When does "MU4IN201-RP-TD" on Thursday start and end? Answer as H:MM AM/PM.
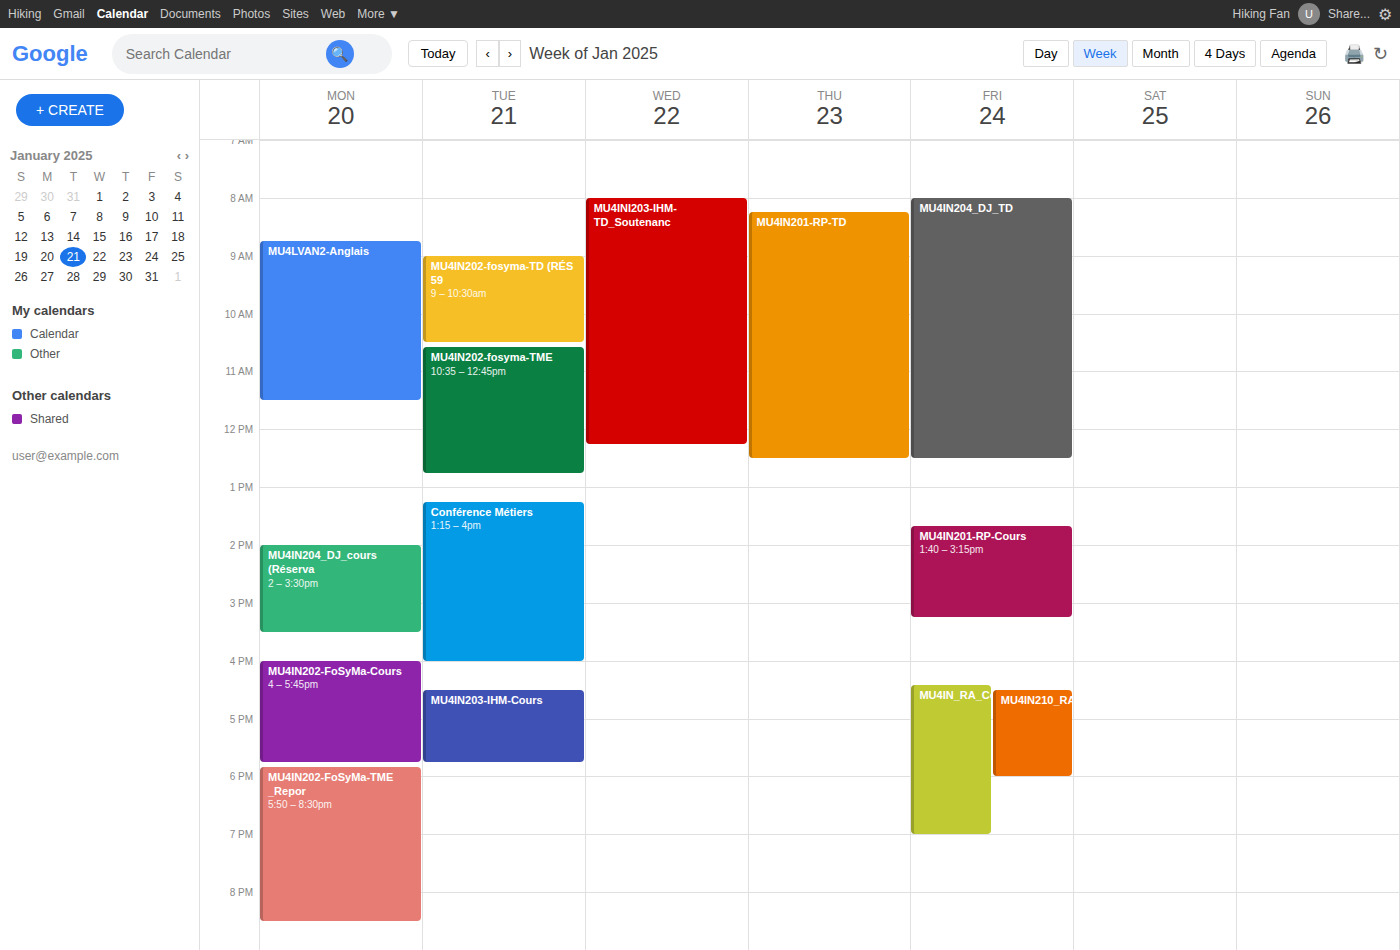
8:15 AM to 12:30 PM